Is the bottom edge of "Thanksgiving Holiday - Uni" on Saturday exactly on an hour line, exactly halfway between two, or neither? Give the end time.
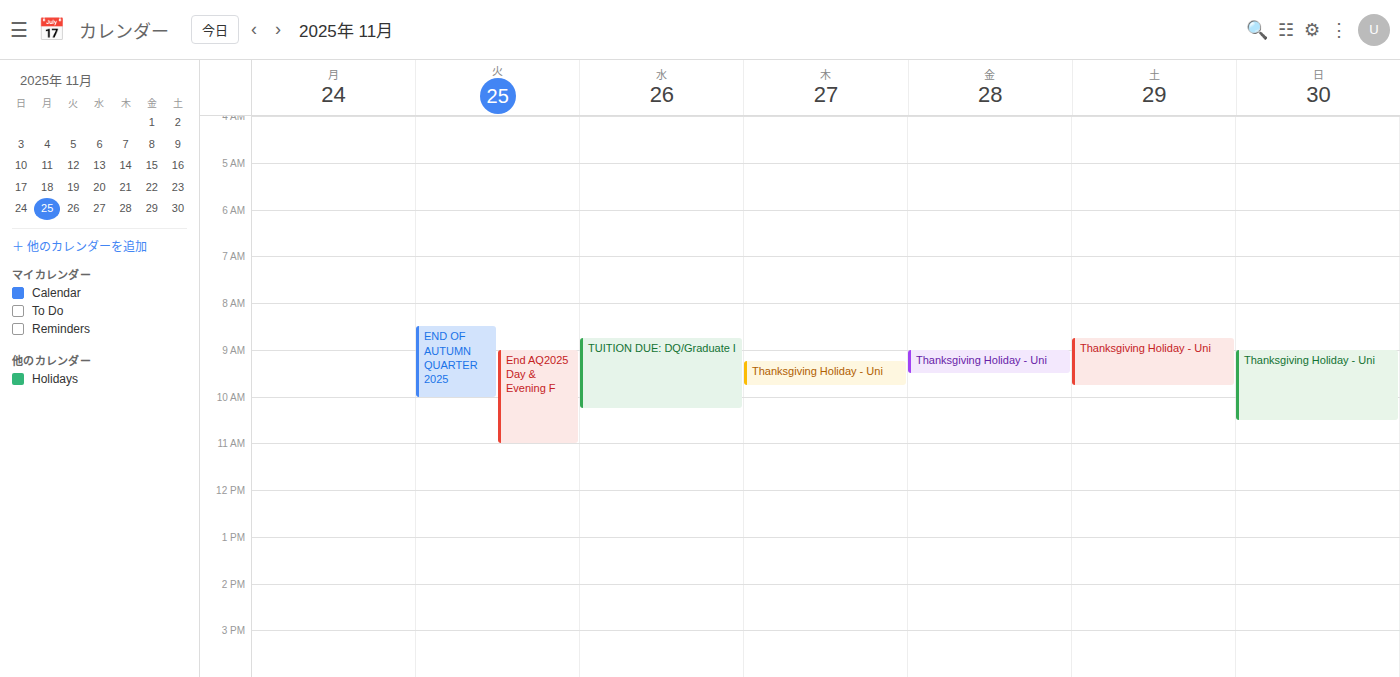
9:45 AM -- neither: three quarters of the way from the 9 AM line to the 10 AM line.